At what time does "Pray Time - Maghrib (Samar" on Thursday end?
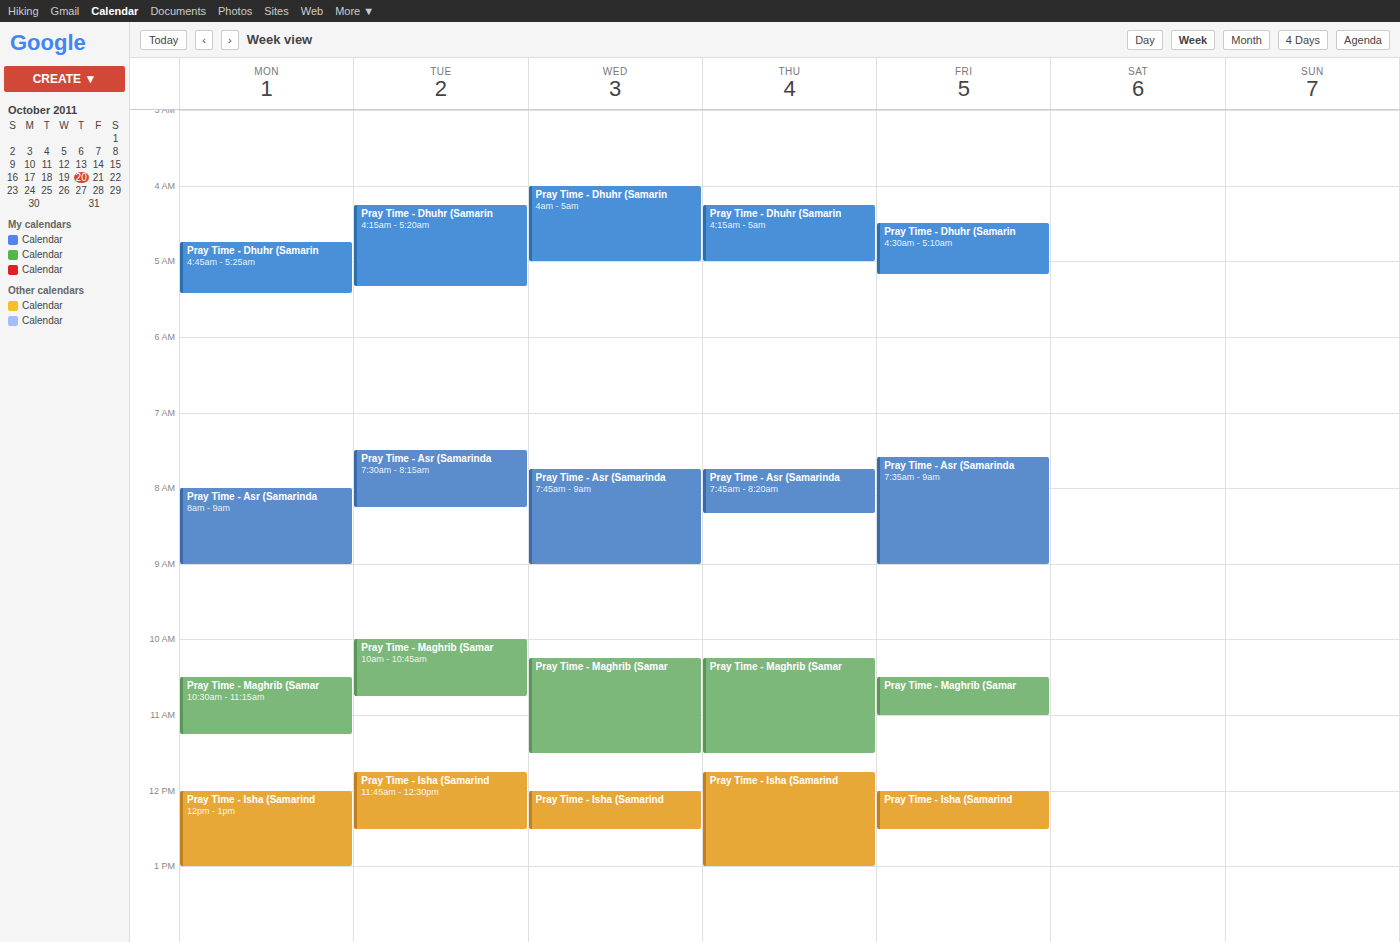
11:30 AM